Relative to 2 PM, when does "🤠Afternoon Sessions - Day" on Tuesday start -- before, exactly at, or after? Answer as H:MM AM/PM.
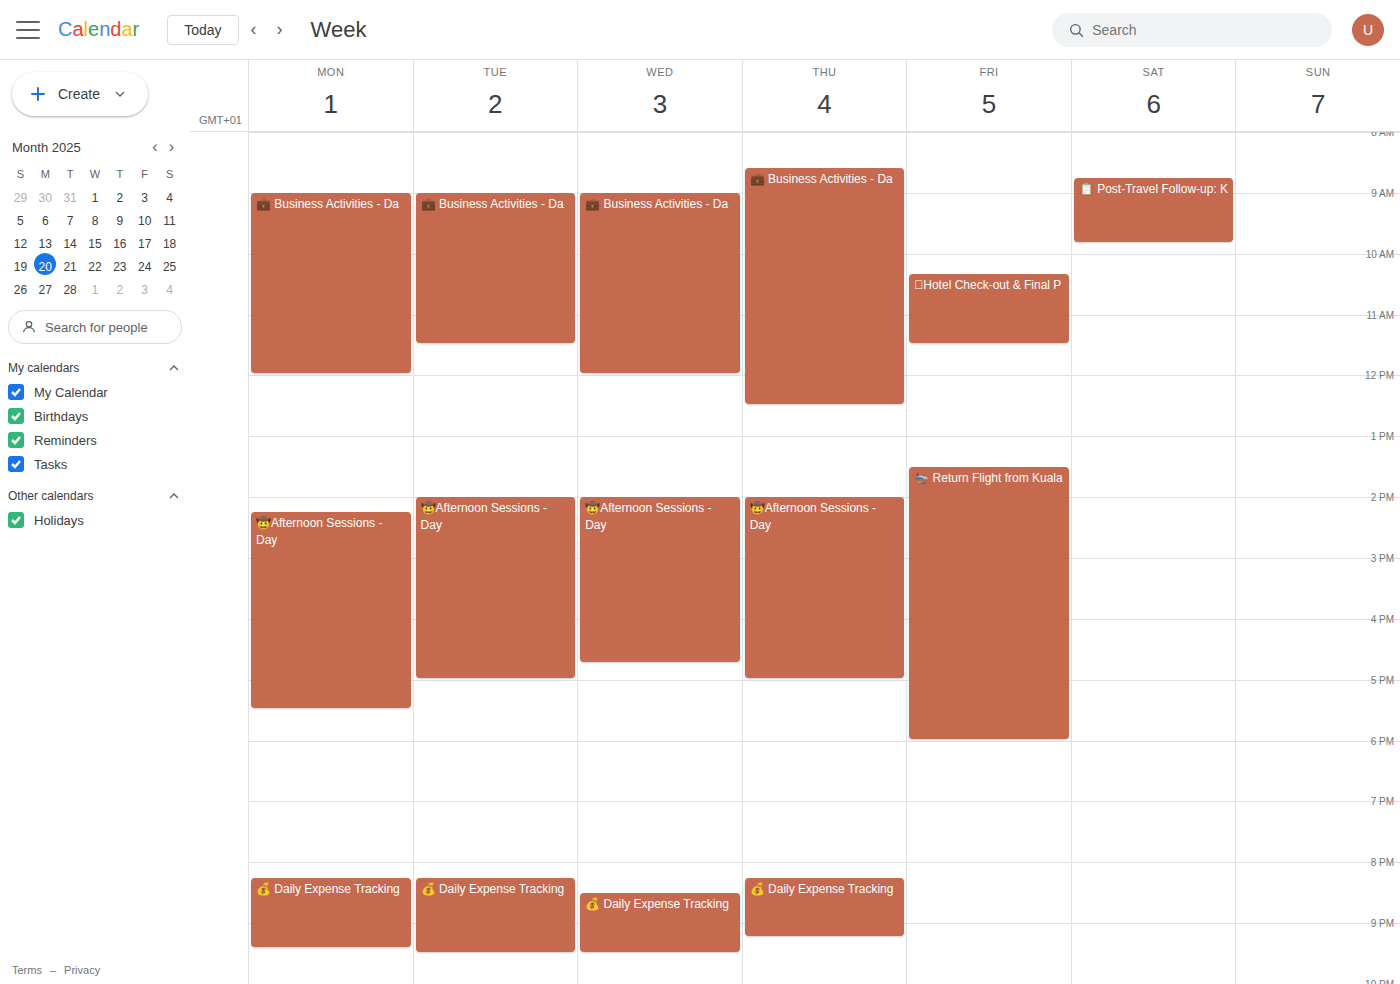
2:00 PM -- exactly at 2 PM, on the 2 PM line.